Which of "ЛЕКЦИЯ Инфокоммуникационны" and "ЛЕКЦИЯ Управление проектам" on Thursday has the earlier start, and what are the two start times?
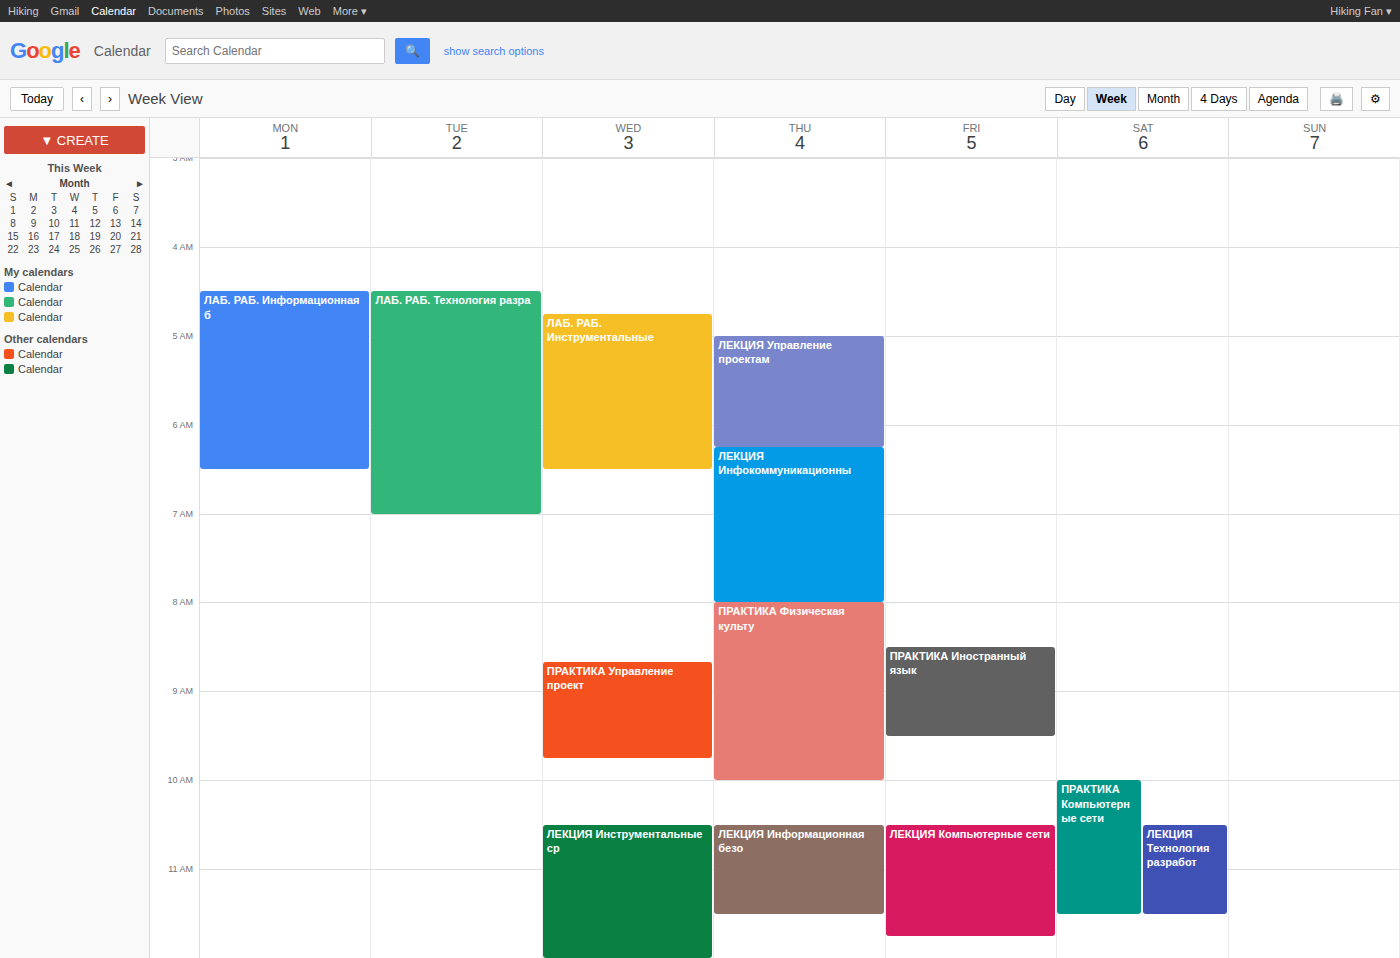
"ЛЕКЦИЯ Управление проектам" 5:00 AM; "ЛЕКЦИЯ Инфокоммуникационны" 6:15 AM.